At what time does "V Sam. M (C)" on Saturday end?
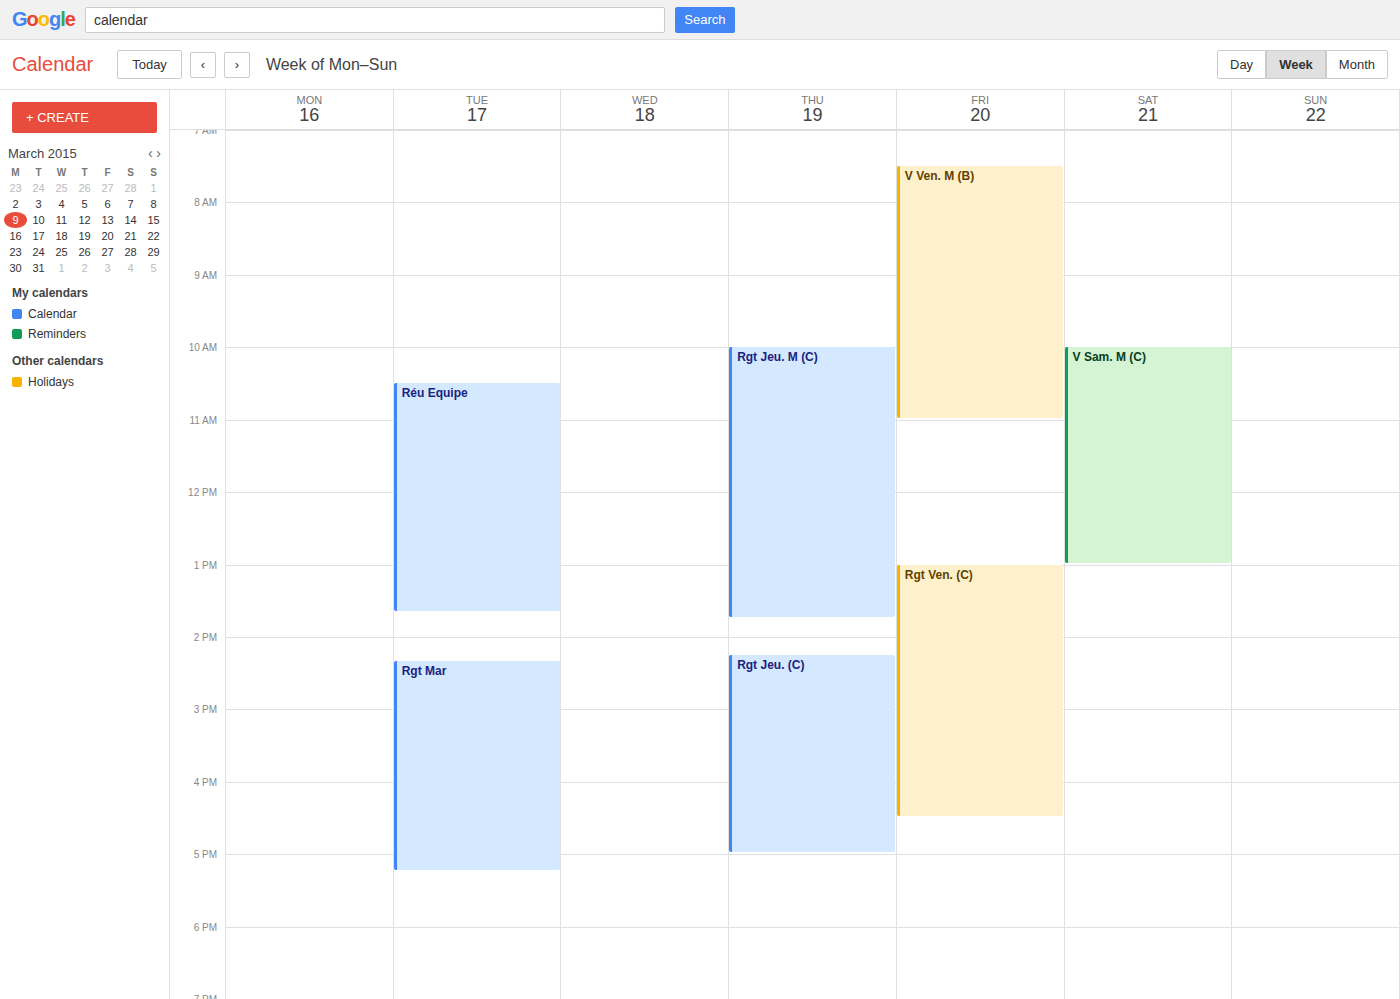
1:00 PM